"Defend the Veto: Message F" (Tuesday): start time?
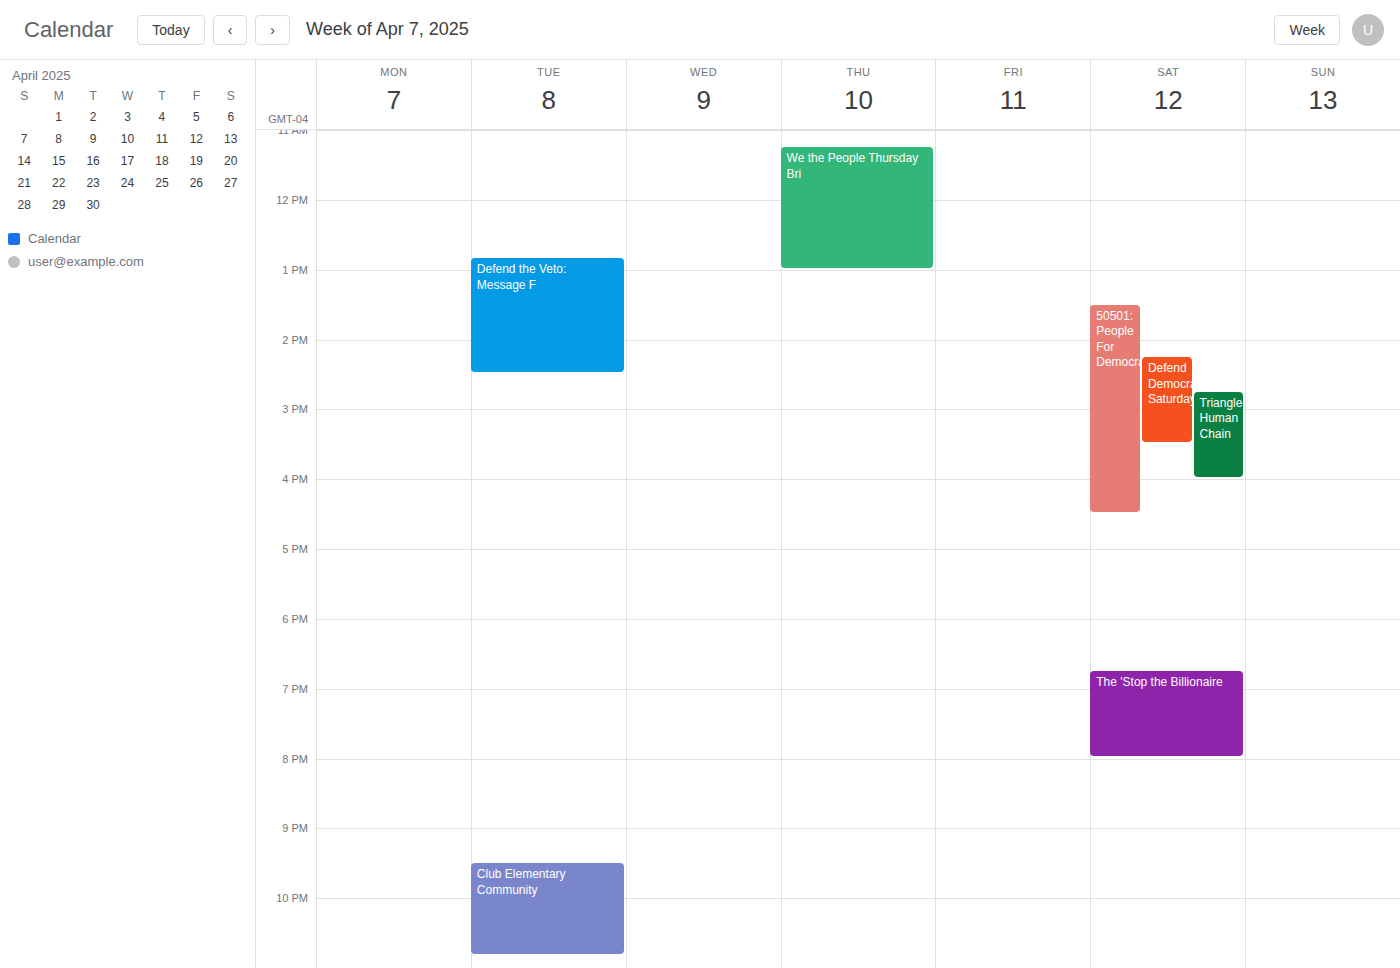
12:50 PM